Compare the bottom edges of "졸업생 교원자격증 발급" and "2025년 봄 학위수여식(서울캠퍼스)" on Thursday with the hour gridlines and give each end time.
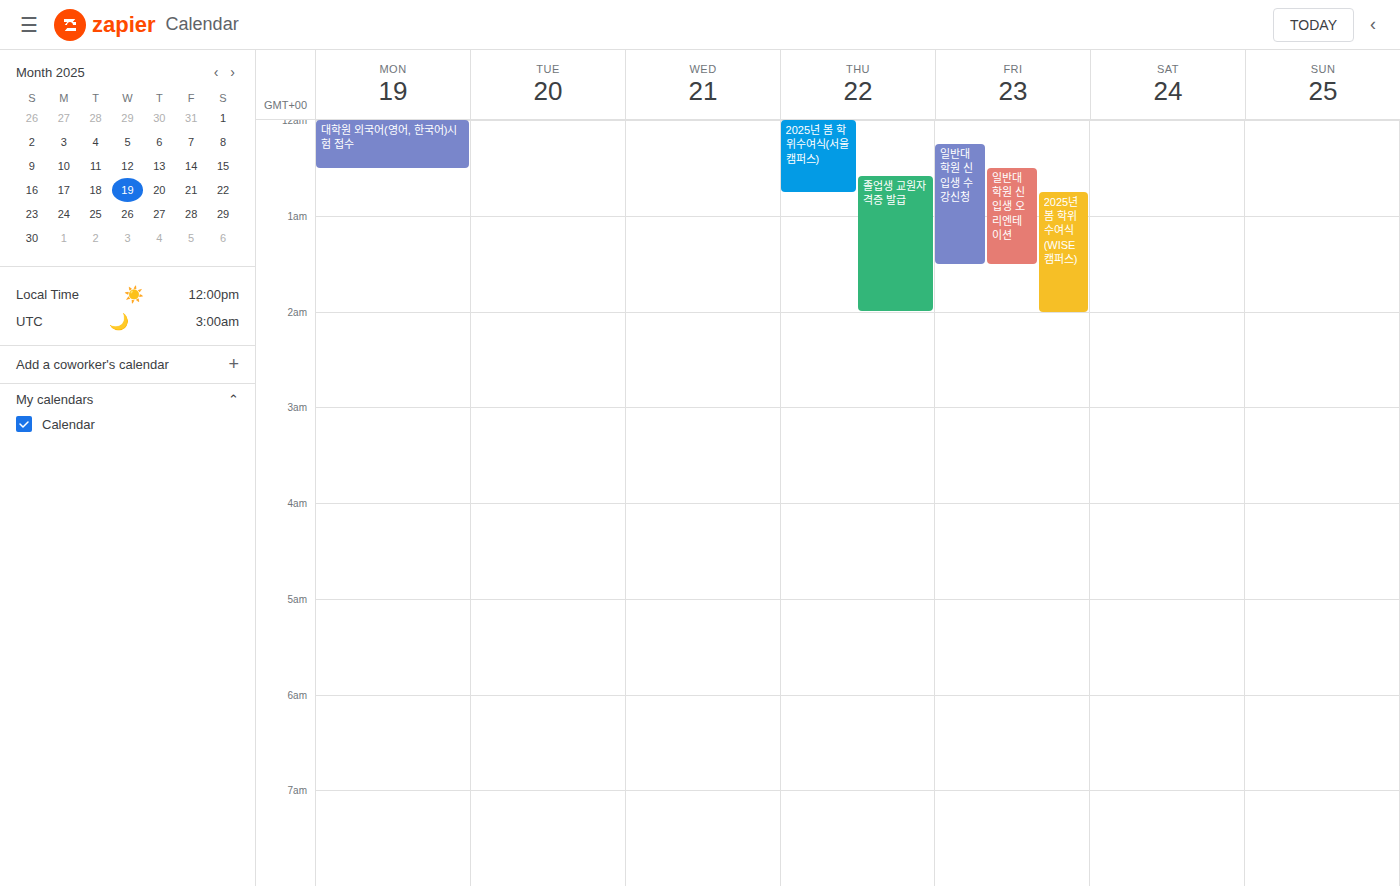
"졸업생 교원자격증 발급": 2:00 AM, exactly on the 2 AM line. "2025년 봄 학위수여식(서울캠퍼스)": 12:45 AM, neither: three quarters of the way from the 12 AM line to the 1 AM line.